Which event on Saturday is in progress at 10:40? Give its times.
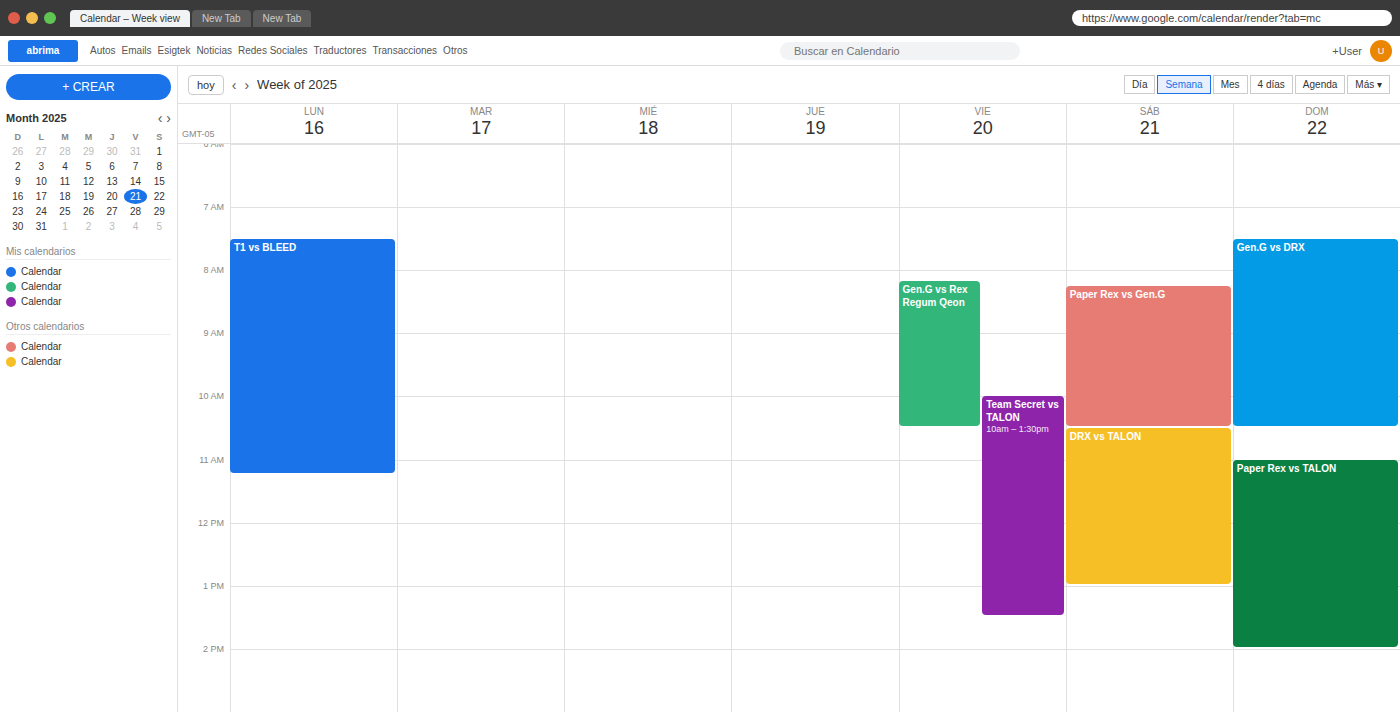
"DRX vs TALON", 10:30 to 13:00